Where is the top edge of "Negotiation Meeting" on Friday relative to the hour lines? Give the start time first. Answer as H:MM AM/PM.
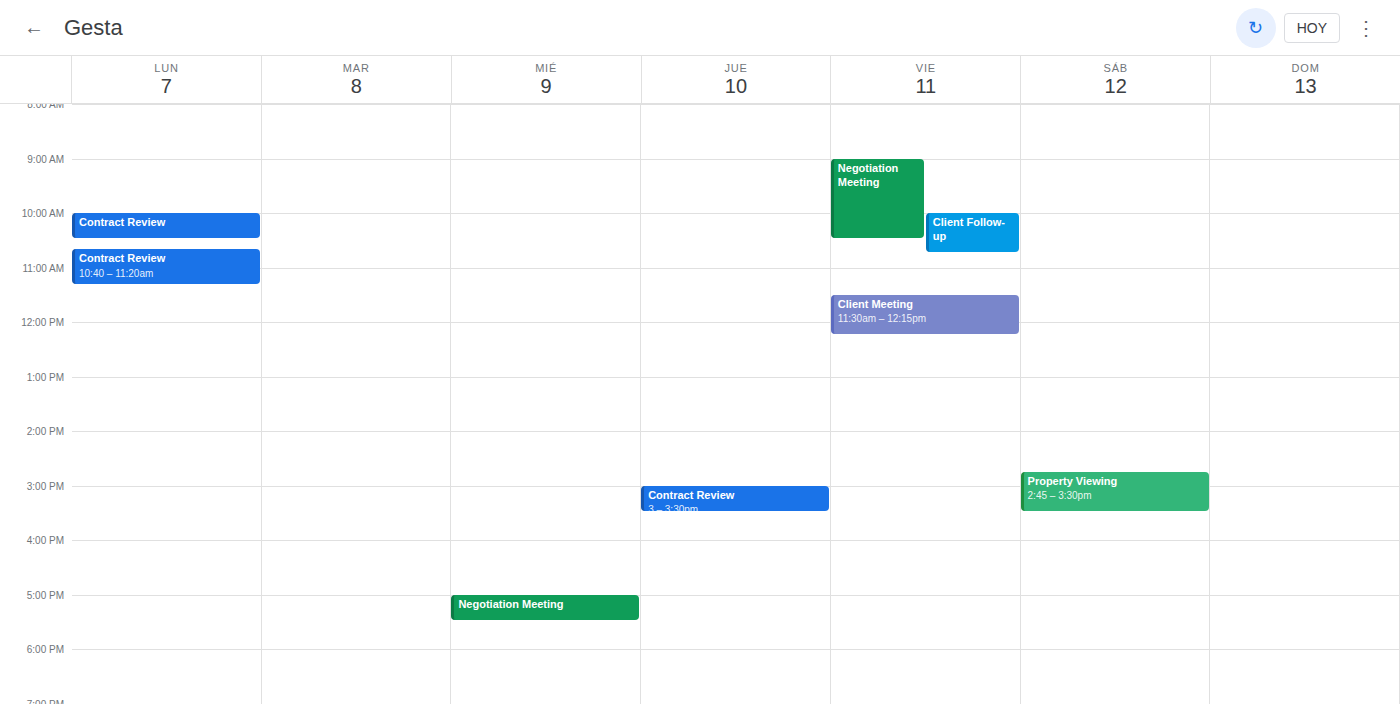
9:00 AM -- exactly on the 9 AM line.